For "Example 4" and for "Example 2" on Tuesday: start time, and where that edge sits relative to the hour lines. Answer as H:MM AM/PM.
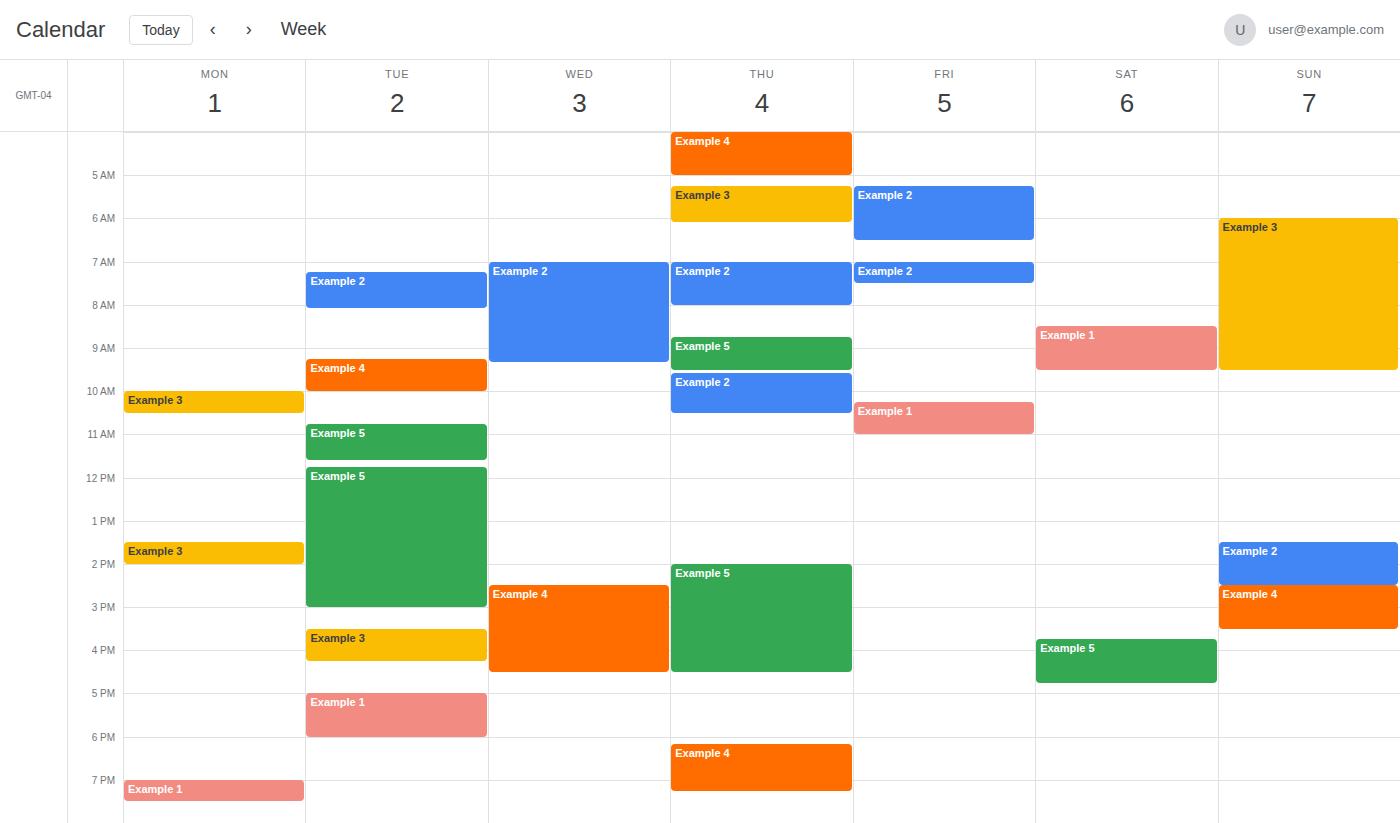
"Example 4": 9:15 AM, neither: a quarter of the way from the 9 AM line to the 10 AM line. "Example 2": 7:15 AM, neither: a quarter of the way from the 7 AM line to the 8 AM line.